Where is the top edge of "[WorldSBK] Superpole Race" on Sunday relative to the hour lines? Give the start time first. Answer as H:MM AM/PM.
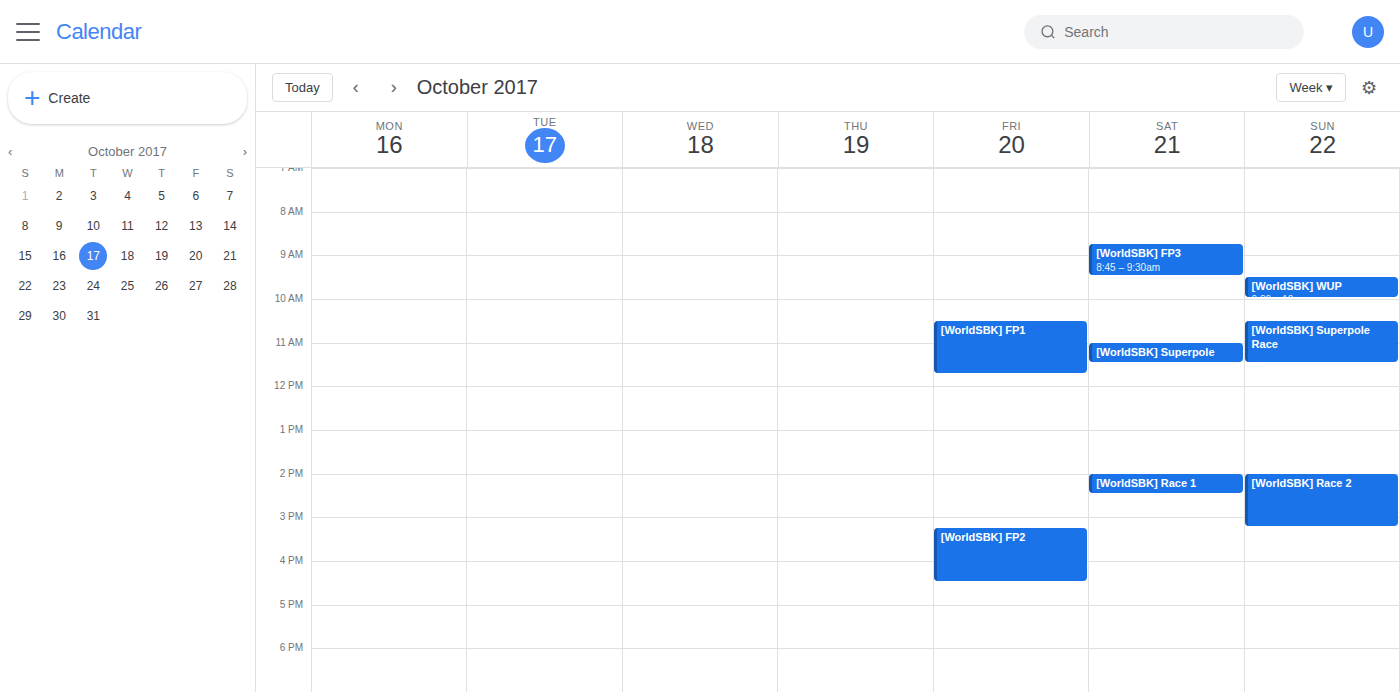
10:30 AM -- halfway between the 10 AM and 11 AM lines.